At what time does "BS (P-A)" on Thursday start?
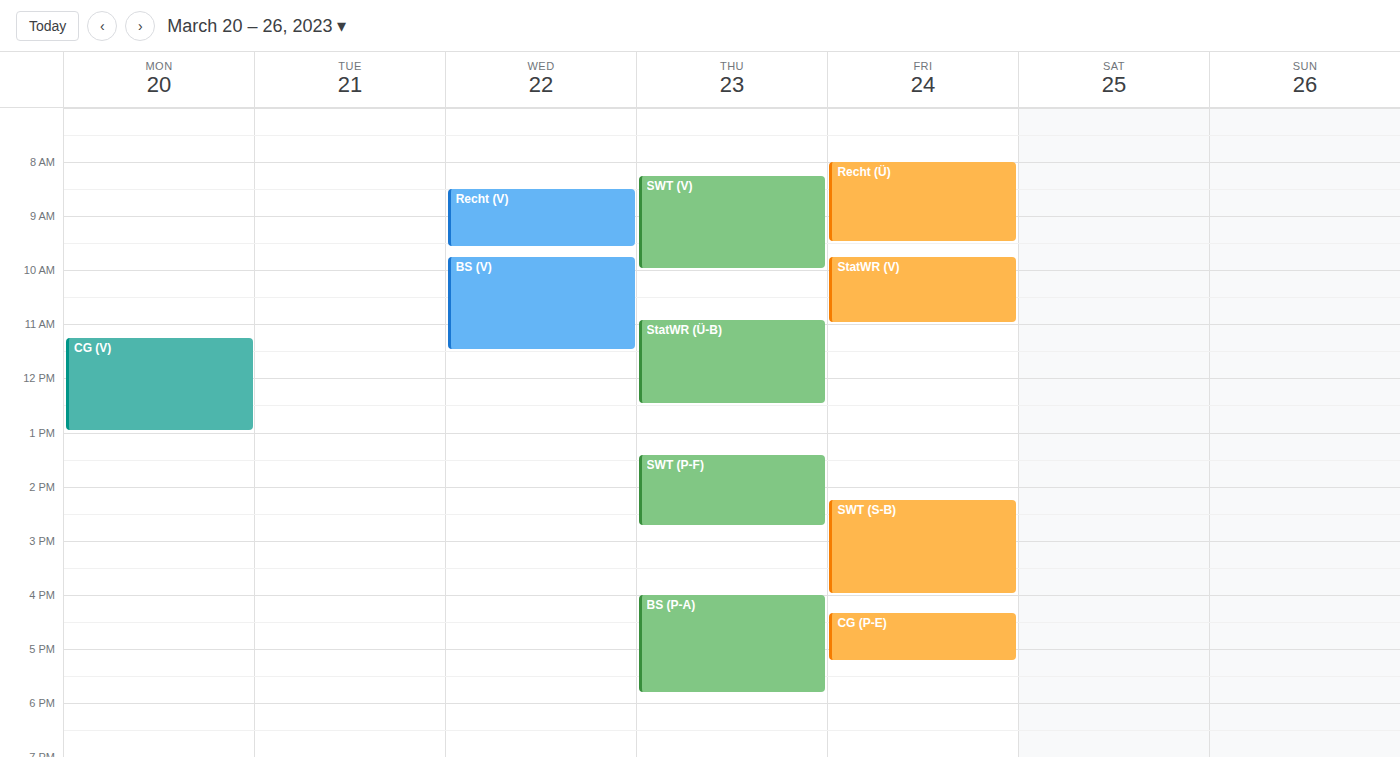
16:00